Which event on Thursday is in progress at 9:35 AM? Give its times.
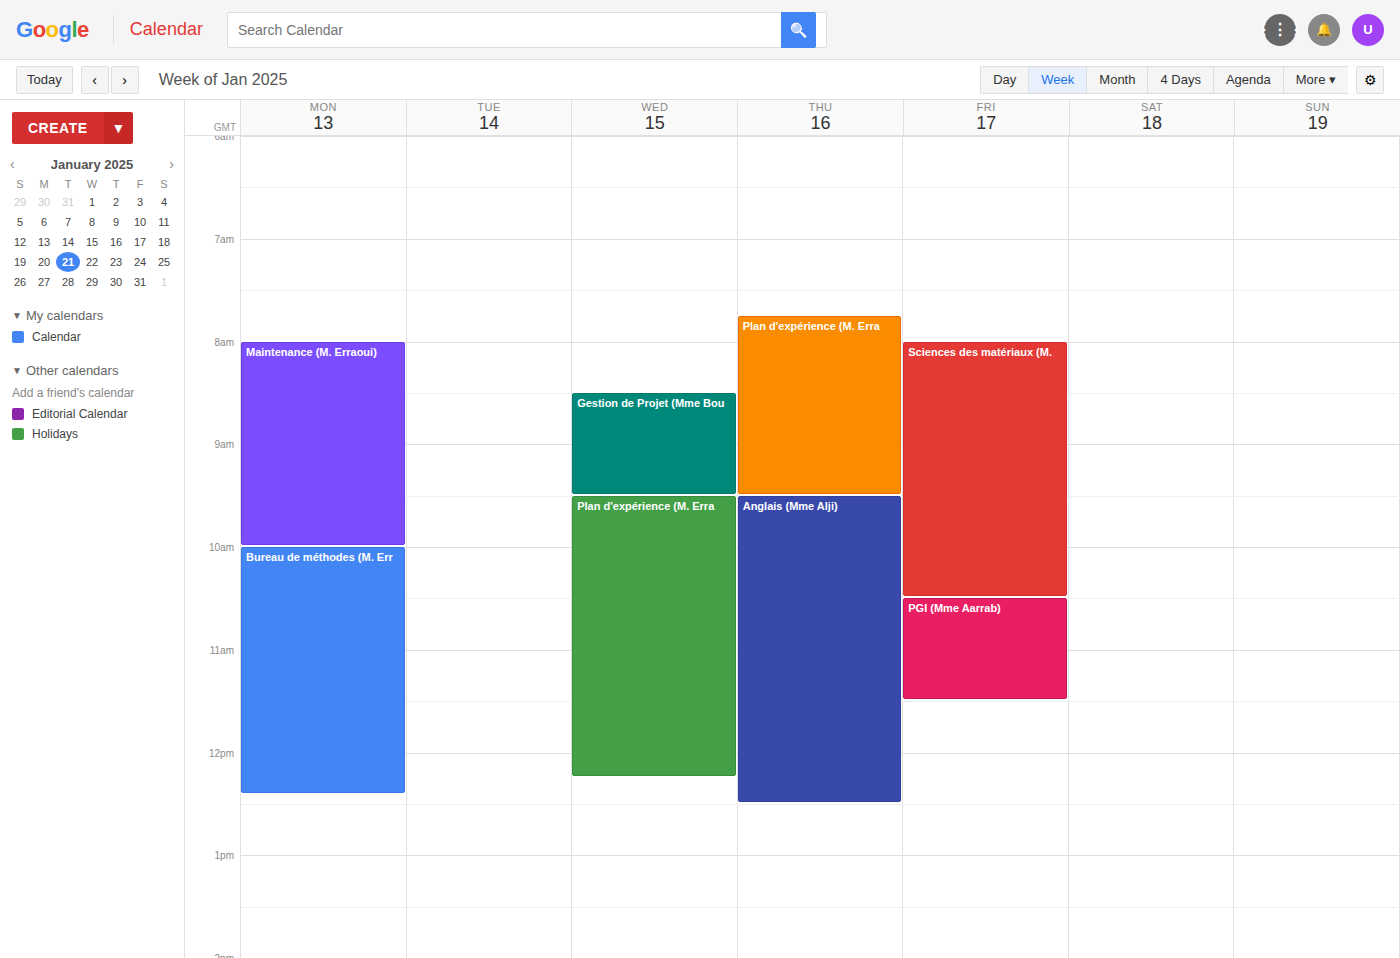
"Anglais (Mme Alji)", 9:30 AM to 12:30 PM